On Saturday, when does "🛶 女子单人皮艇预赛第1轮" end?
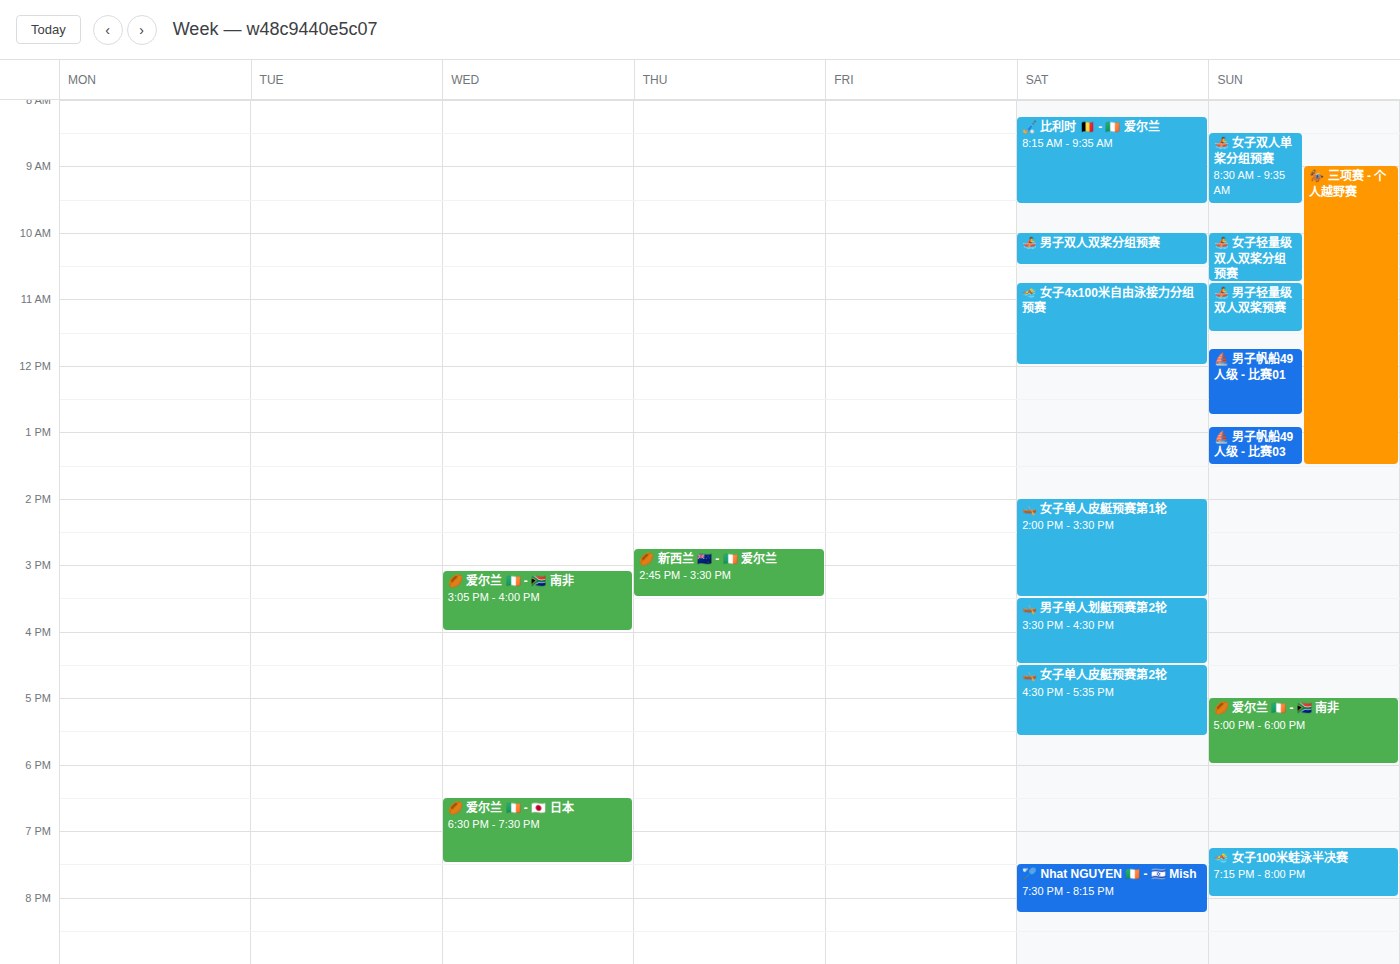
3:30 PM